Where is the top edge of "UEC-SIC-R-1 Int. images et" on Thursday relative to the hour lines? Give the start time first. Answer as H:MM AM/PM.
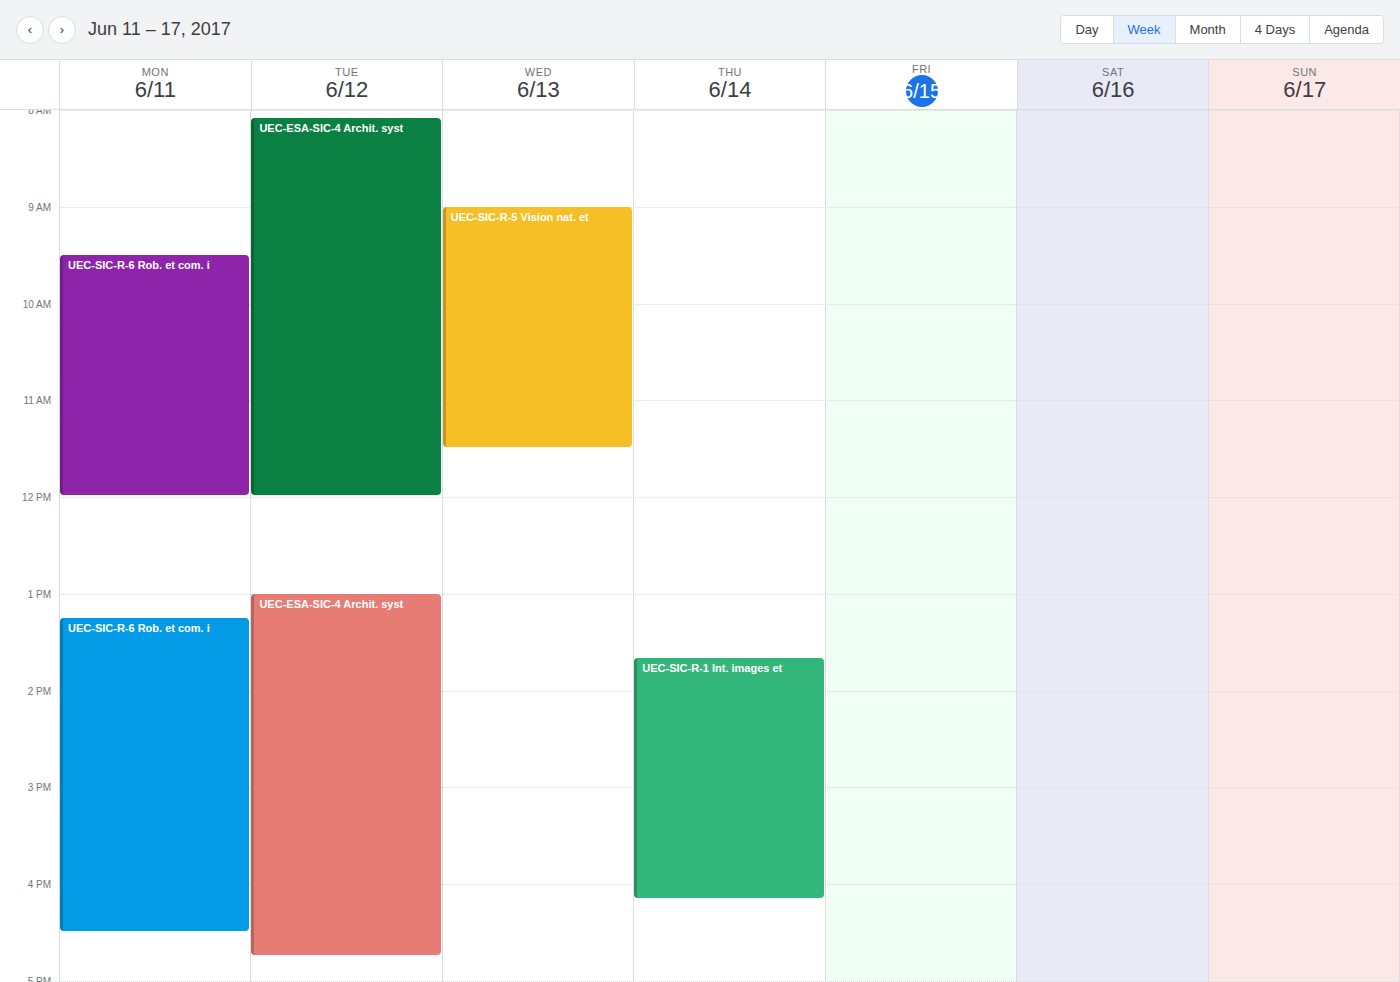
1:40 PM -- neither: 40 minutes below the 1 PM line and 20 minutes above the 2 PM line.